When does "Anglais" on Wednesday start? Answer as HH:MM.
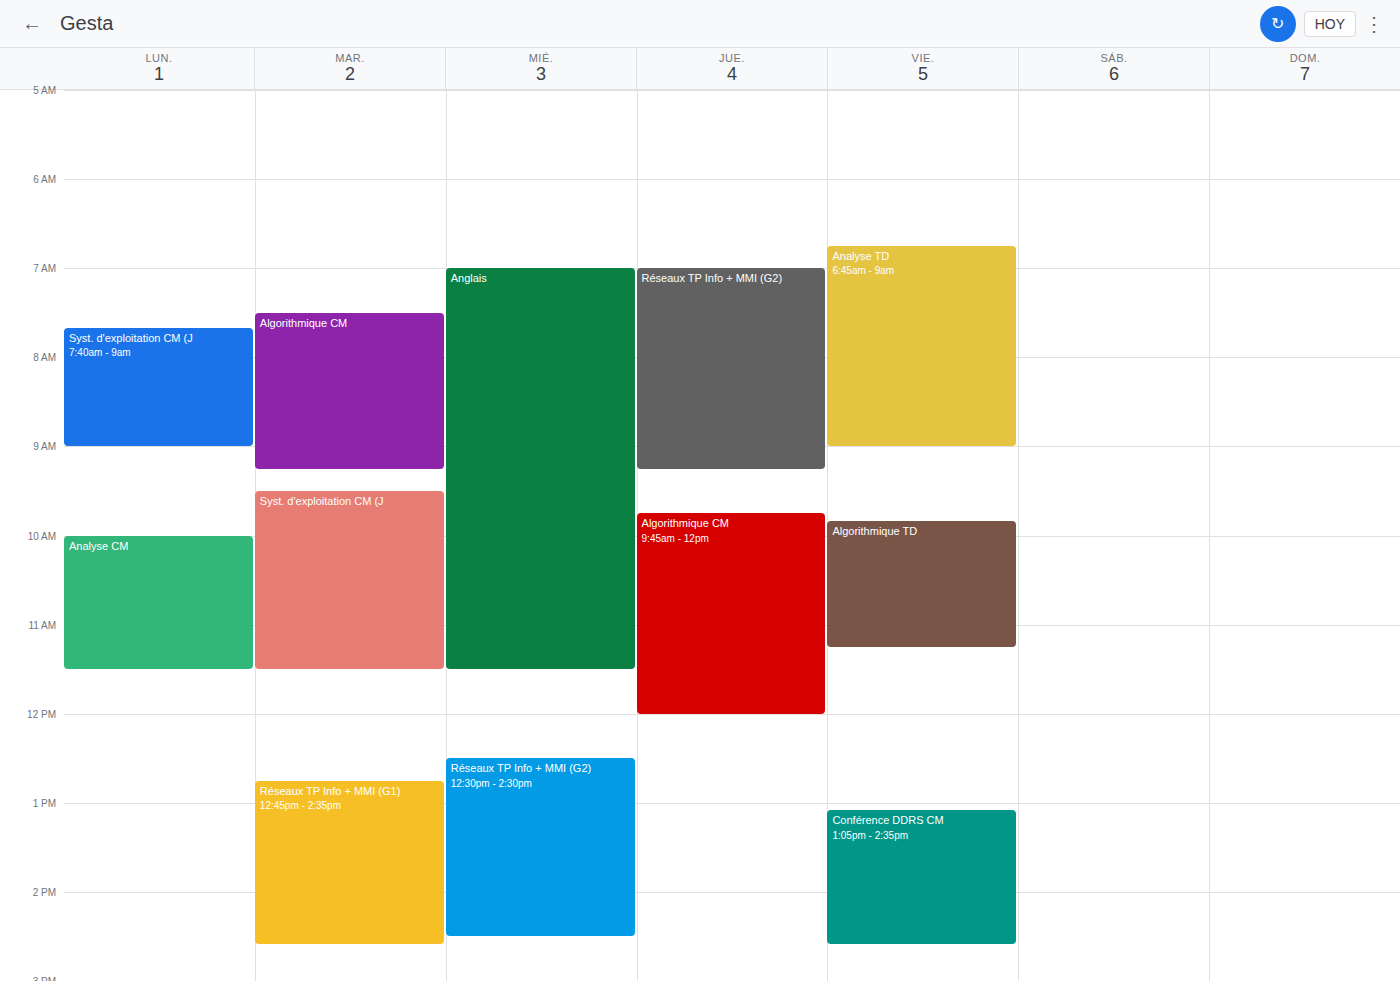
07:00